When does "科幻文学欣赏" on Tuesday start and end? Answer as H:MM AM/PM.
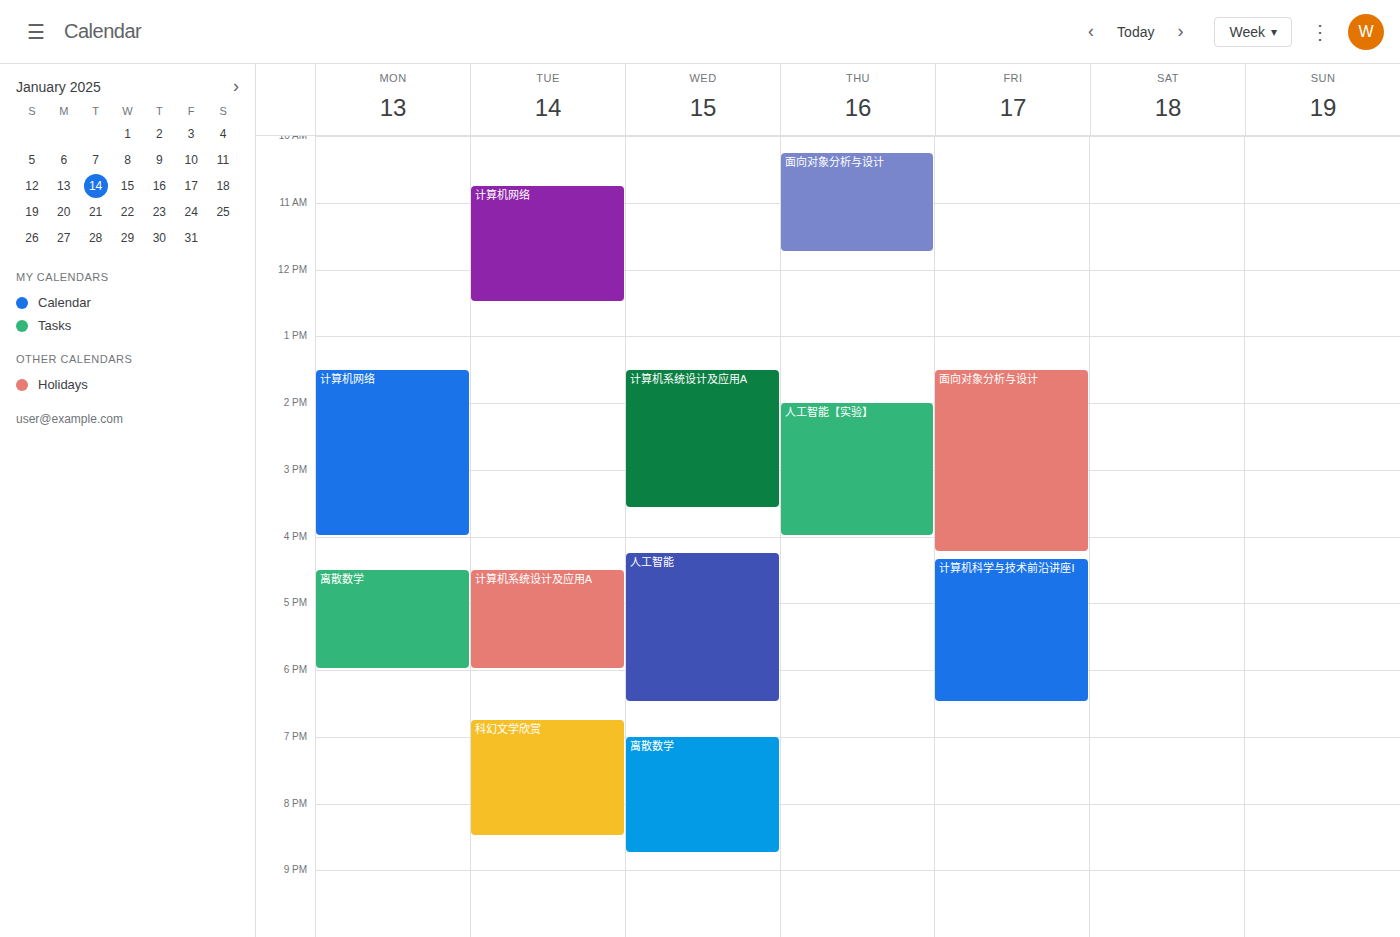
6:45 PM to 8:30 PM